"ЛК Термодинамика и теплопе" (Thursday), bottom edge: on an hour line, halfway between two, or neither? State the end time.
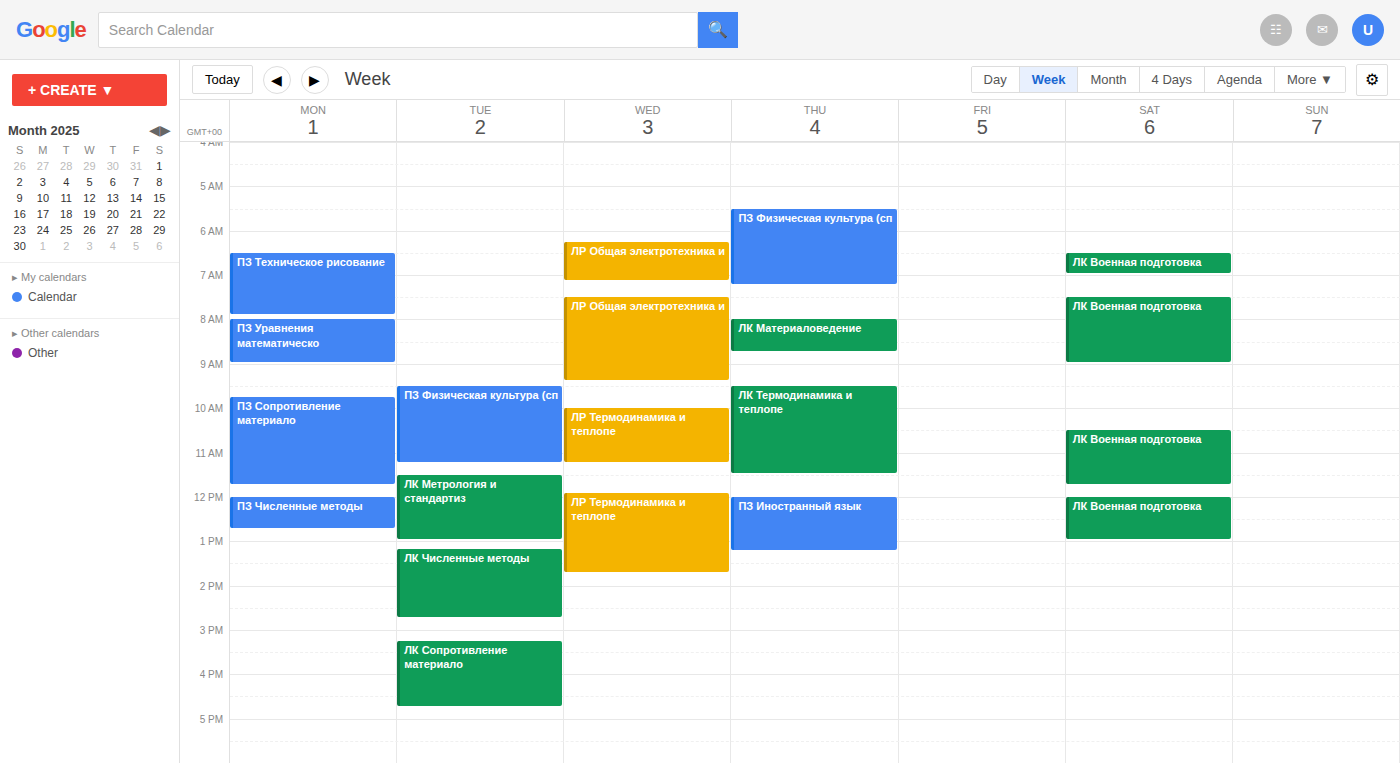
11:30 AM -- halfway between the 11 AM and 12 PM lines.